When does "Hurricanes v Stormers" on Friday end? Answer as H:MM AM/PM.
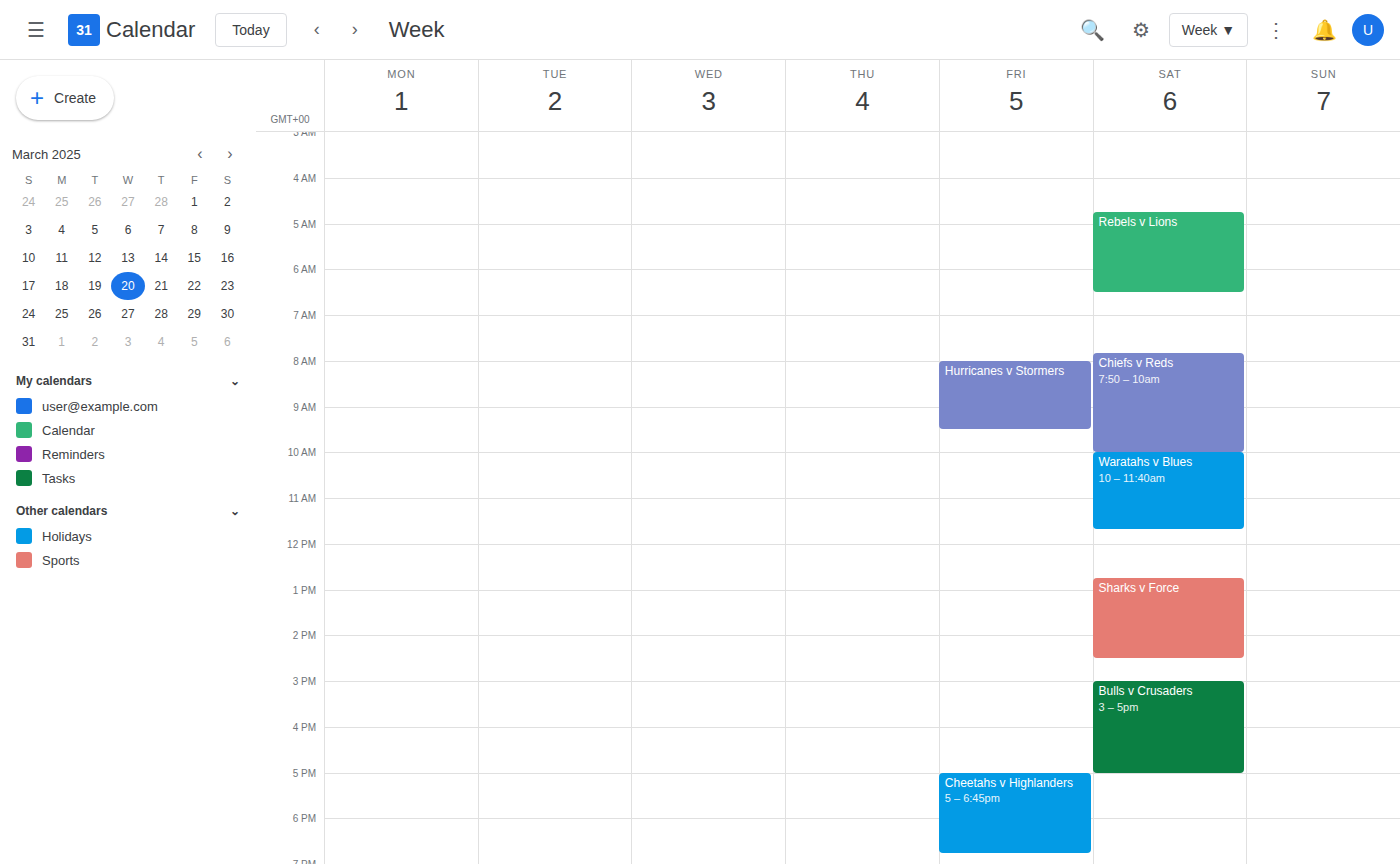
9:30 AM